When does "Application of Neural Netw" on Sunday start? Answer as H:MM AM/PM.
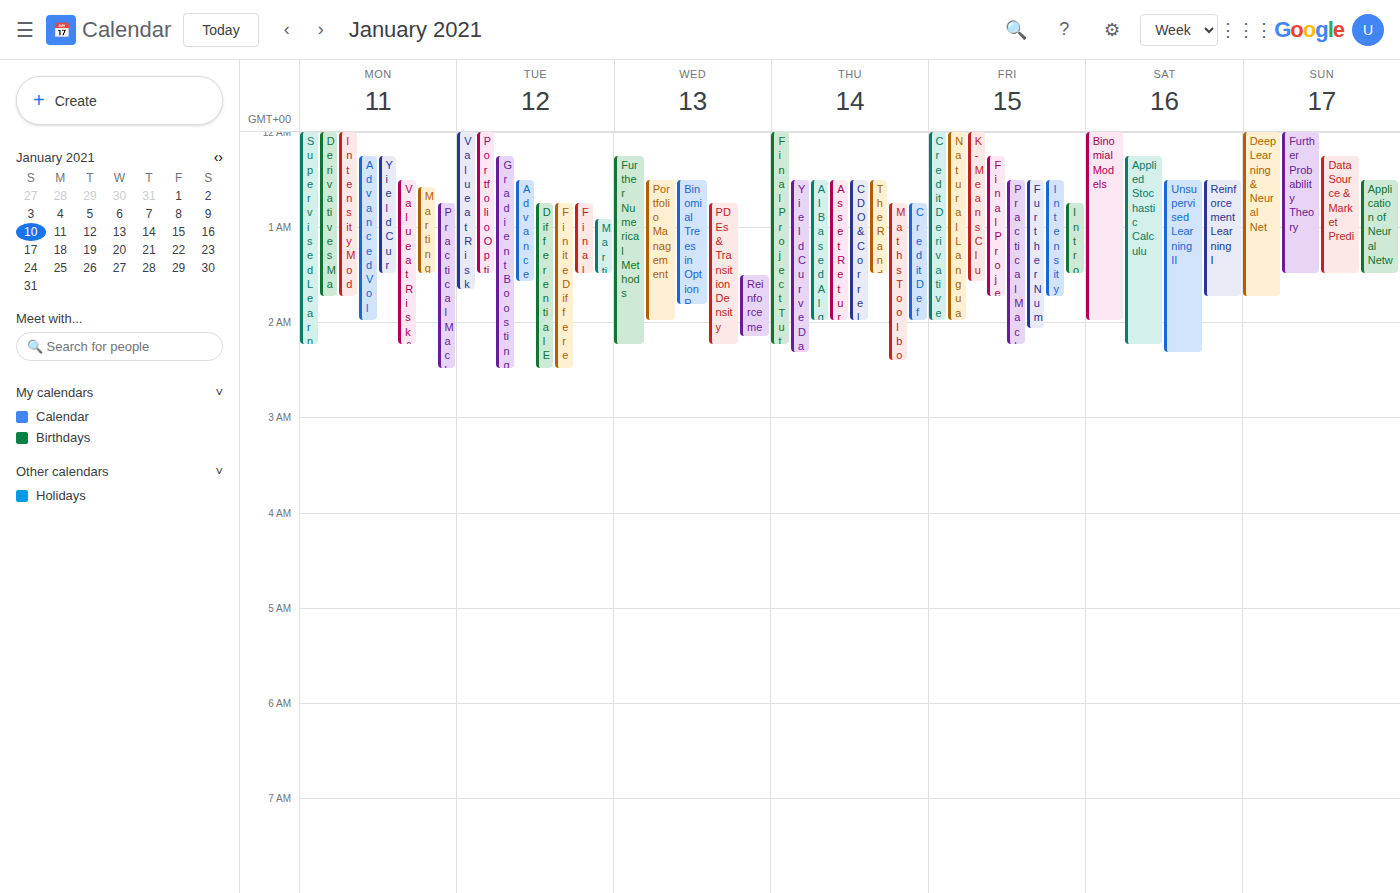
12:30 AM